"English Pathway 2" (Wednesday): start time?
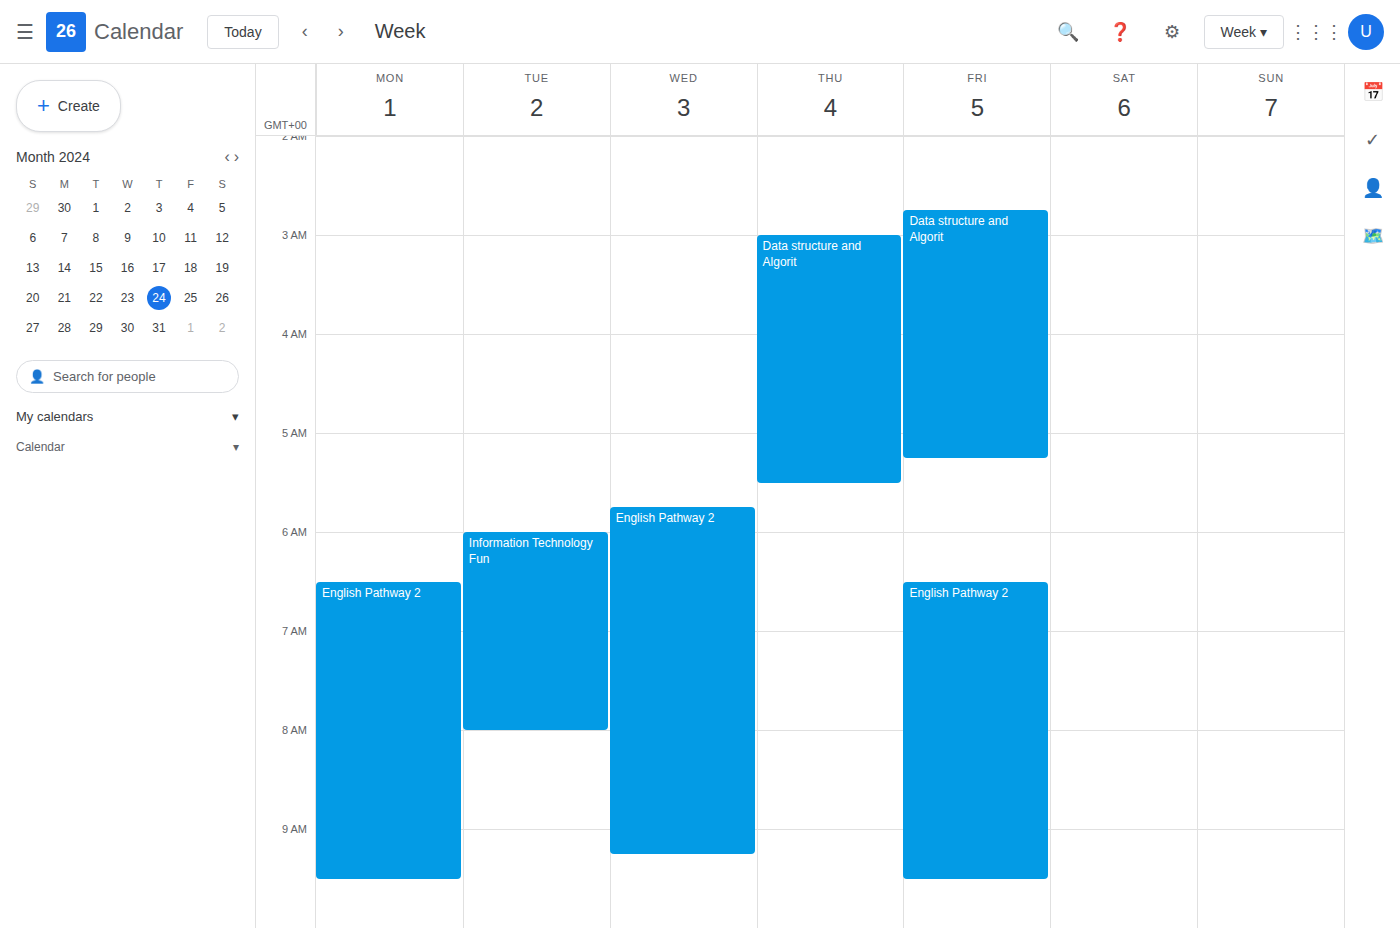
5:45 AM